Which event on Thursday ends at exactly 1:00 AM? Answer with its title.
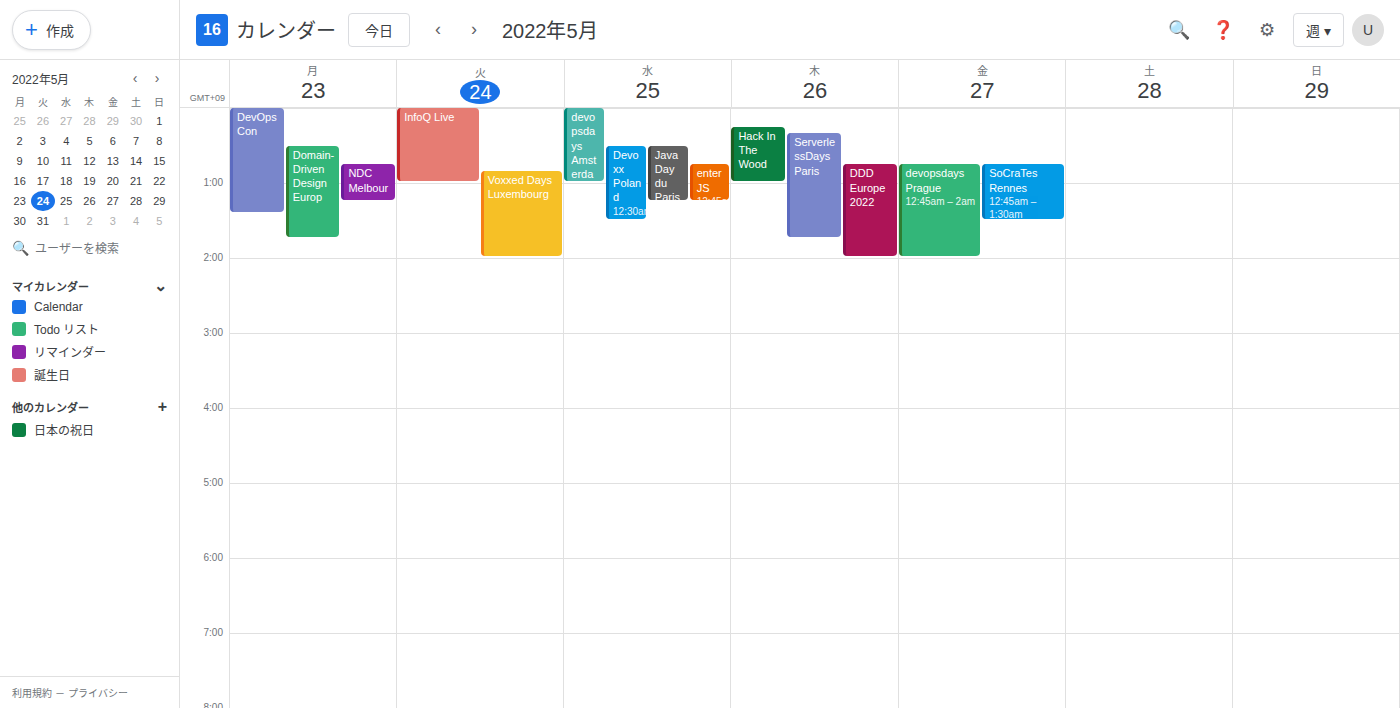
"Hack In The Wood"